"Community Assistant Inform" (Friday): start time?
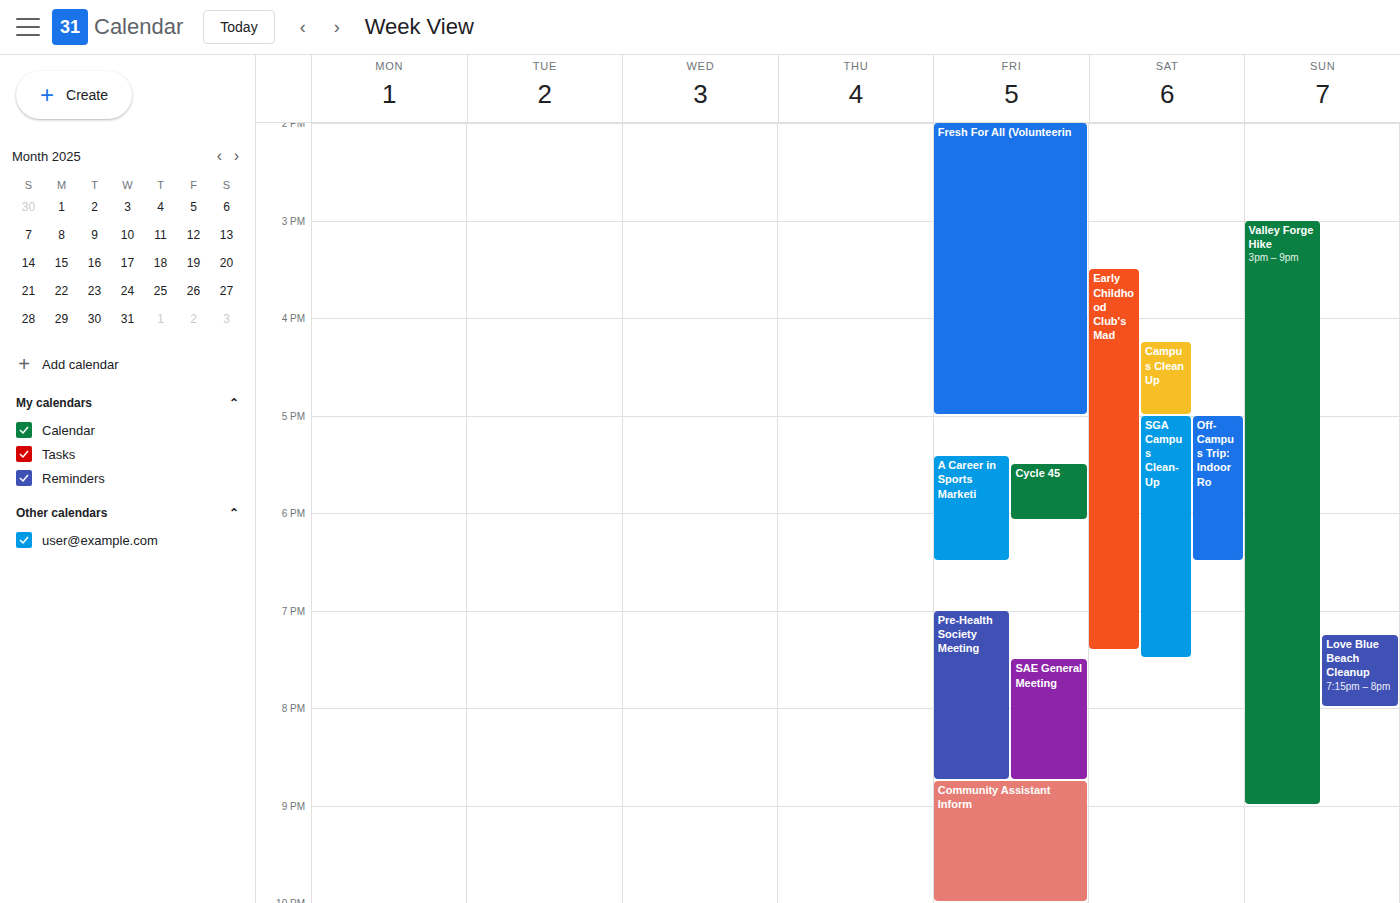
8:45 PM